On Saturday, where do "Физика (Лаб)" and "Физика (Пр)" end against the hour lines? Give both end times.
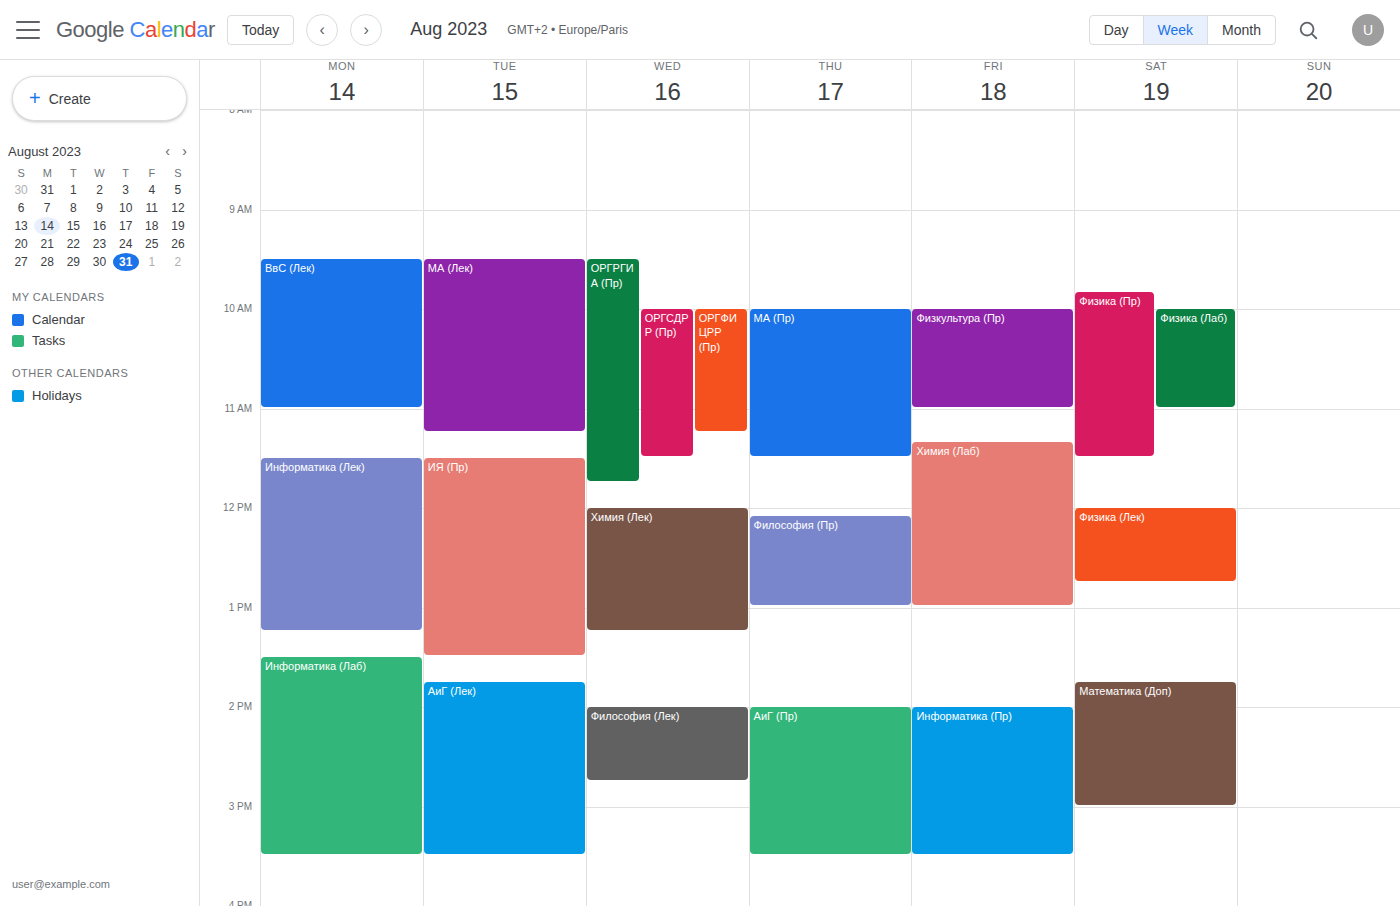
"Физика (Лаб)": 11:00, exactly on the 11:00 line. "Физика (Пр)": 11:30, halfway between the 11:00 and 12:00 lines.